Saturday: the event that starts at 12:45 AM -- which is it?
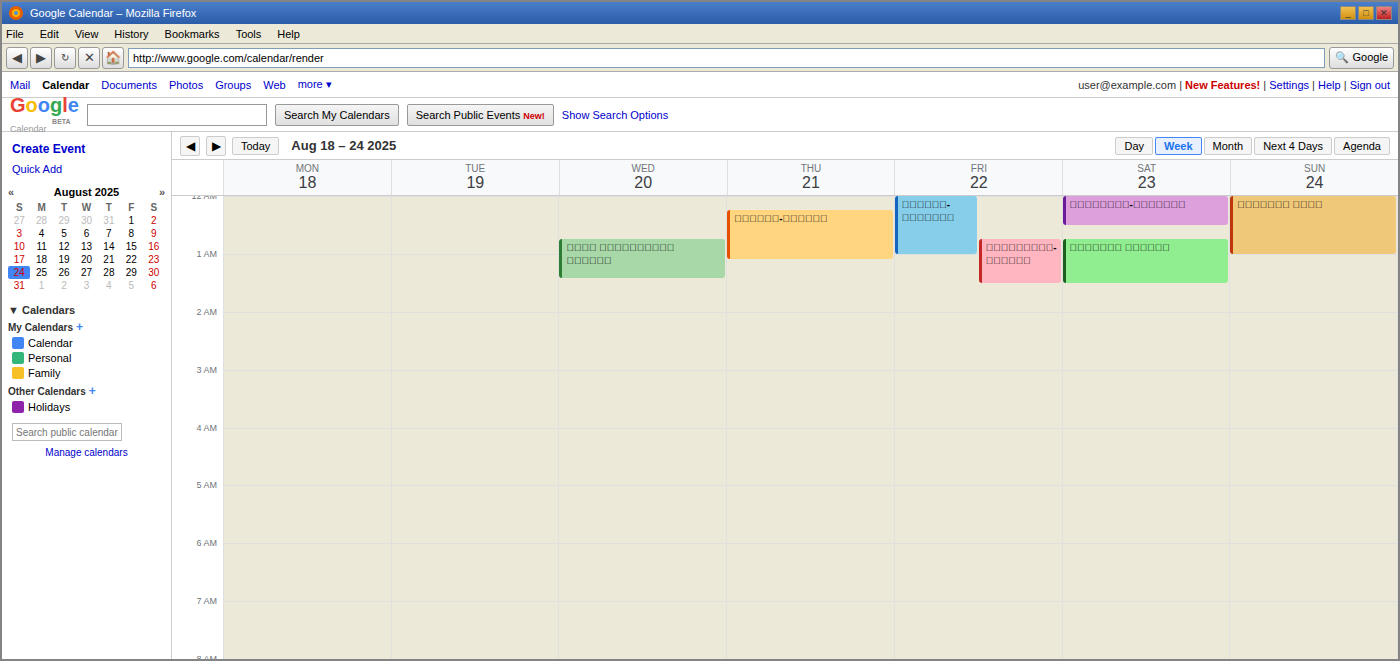
"हयग्रीव जयन्ती"